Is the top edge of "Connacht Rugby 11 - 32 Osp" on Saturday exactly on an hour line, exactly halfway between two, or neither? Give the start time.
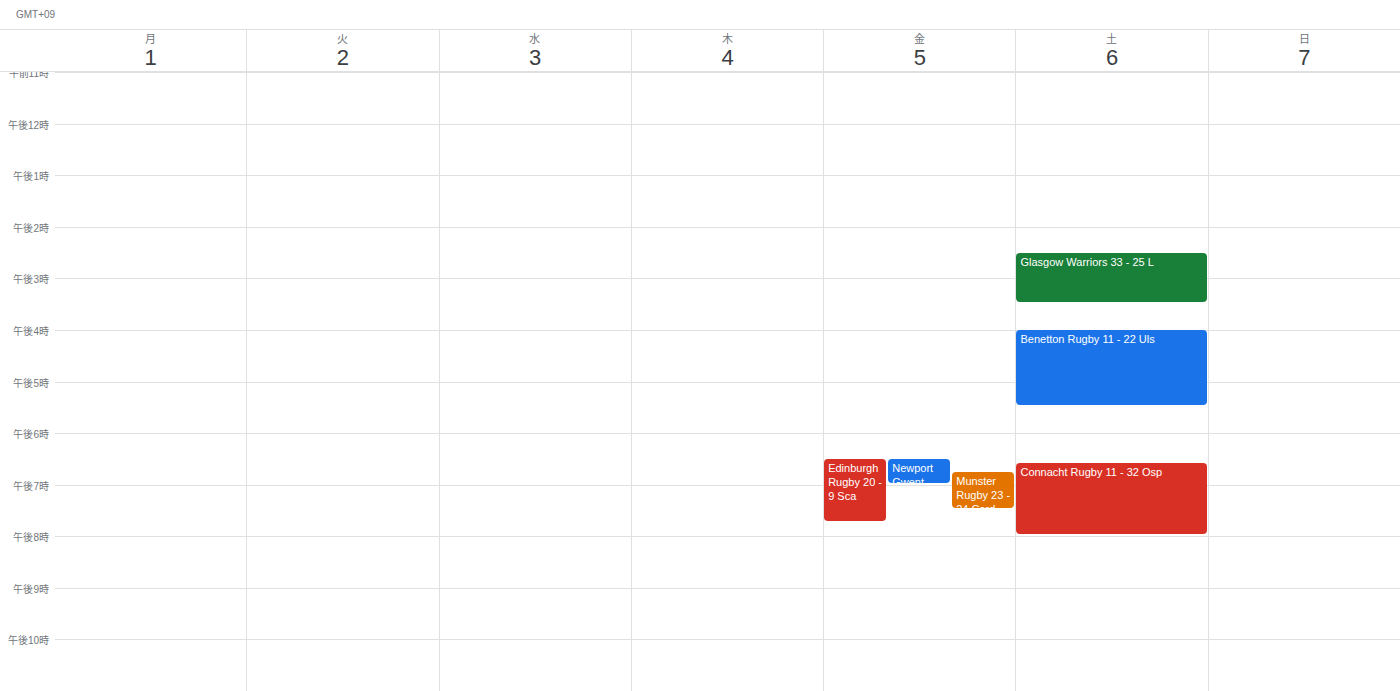
18:35 -- neither: 35 minutes below the 18:00 line and 25 minutes above the 19:00 line.